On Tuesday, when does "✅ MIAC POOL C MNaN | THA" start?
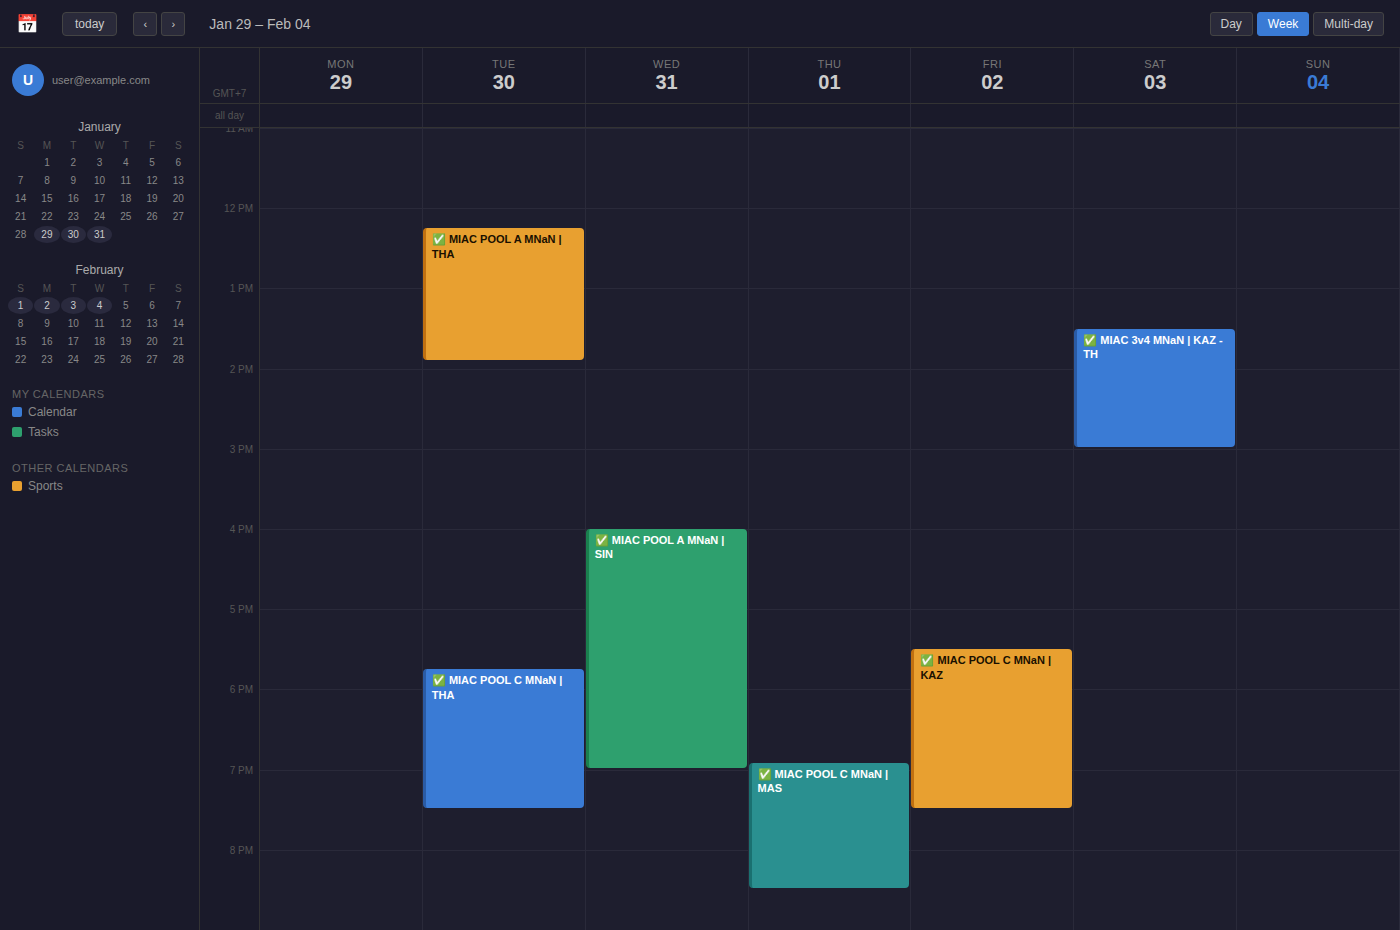
5:45 PM